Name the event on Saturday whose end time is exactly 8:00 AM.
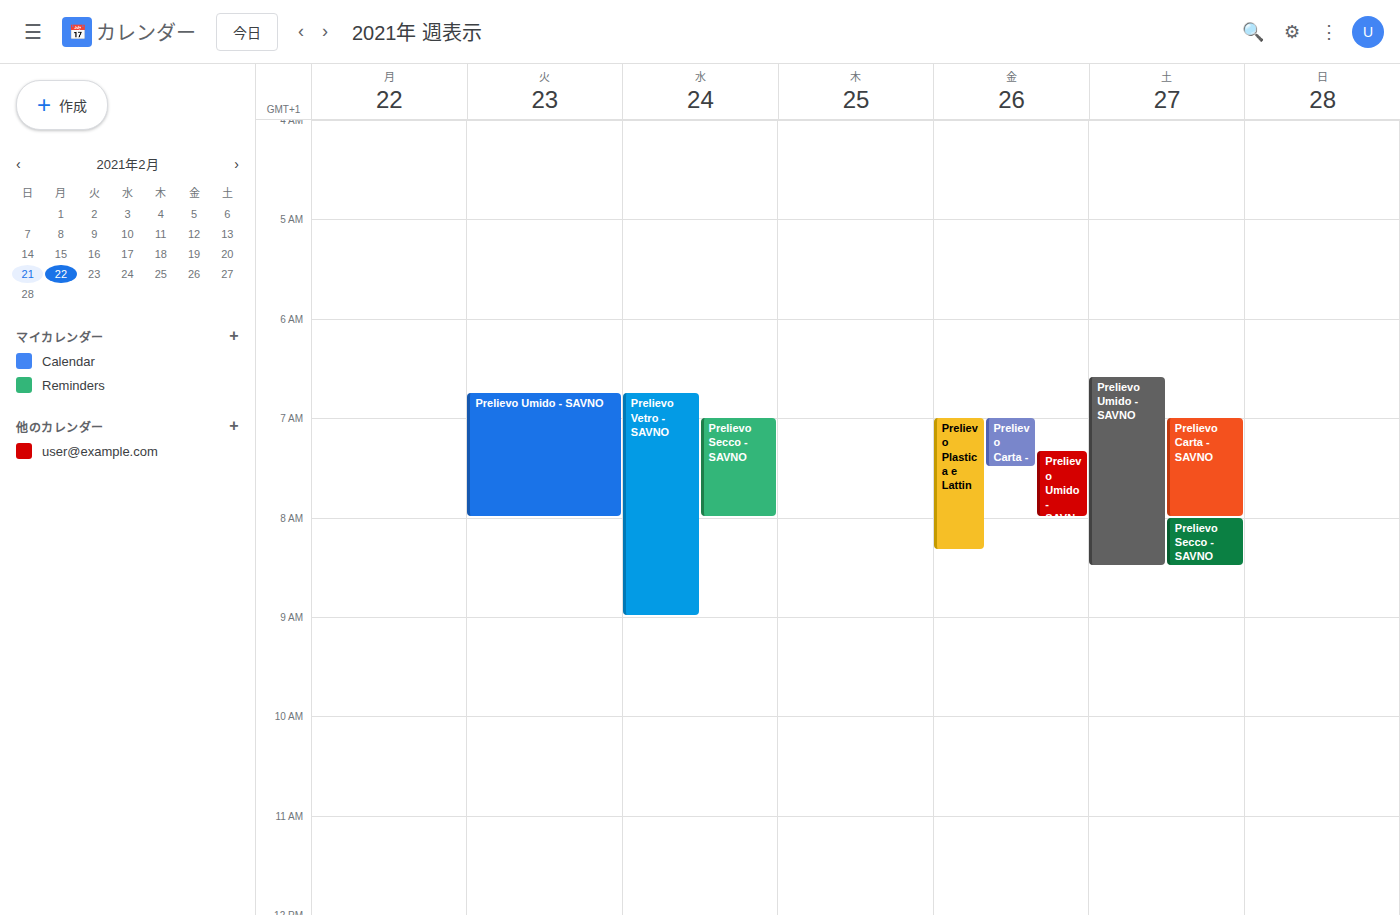
"Prelievo Carta - SAVNO"